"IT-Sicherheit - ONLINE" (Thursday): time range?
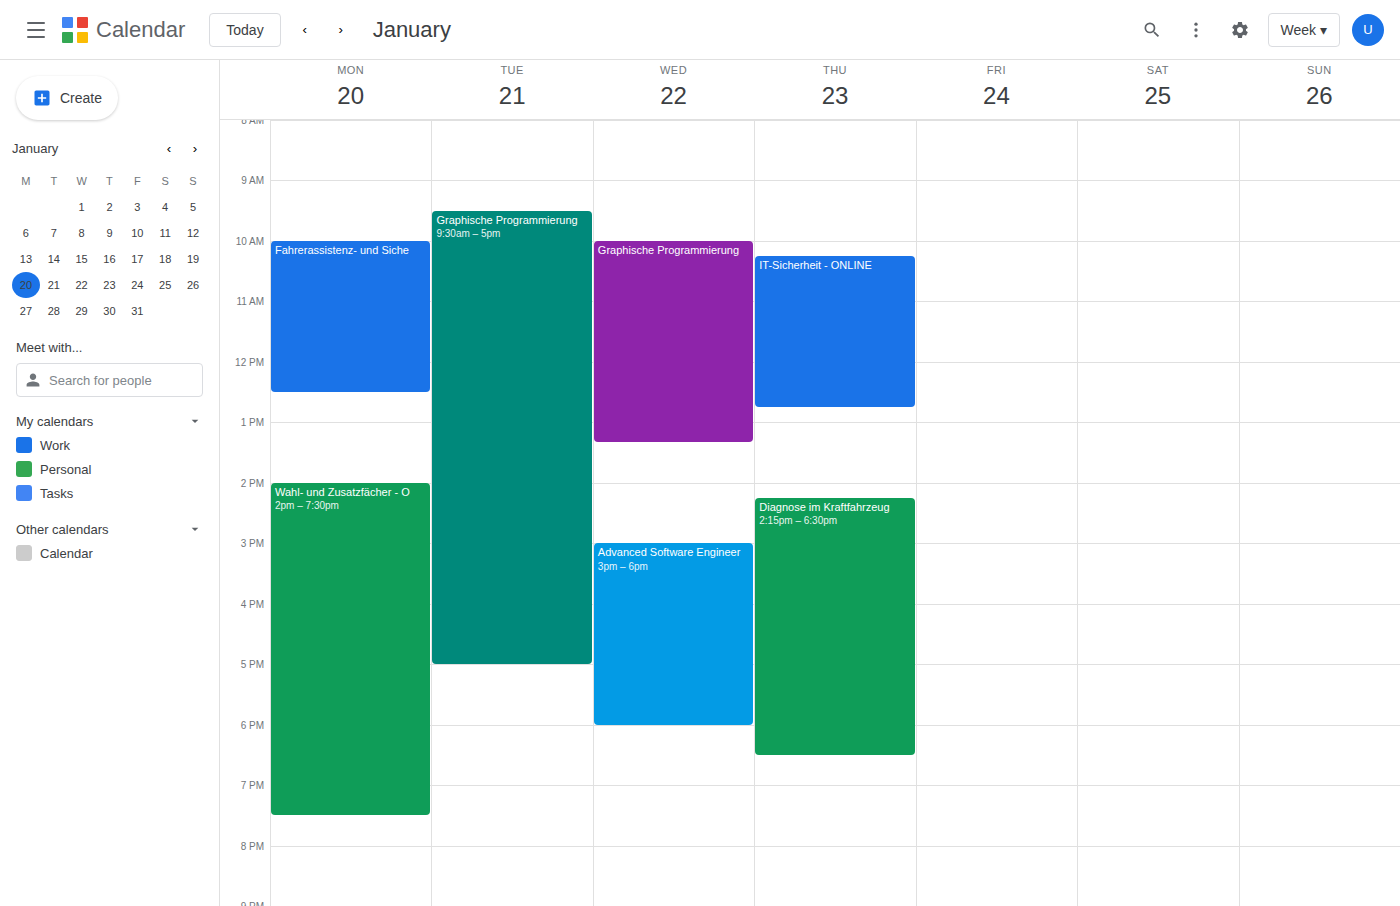
10:15 AM to 12:45 PM